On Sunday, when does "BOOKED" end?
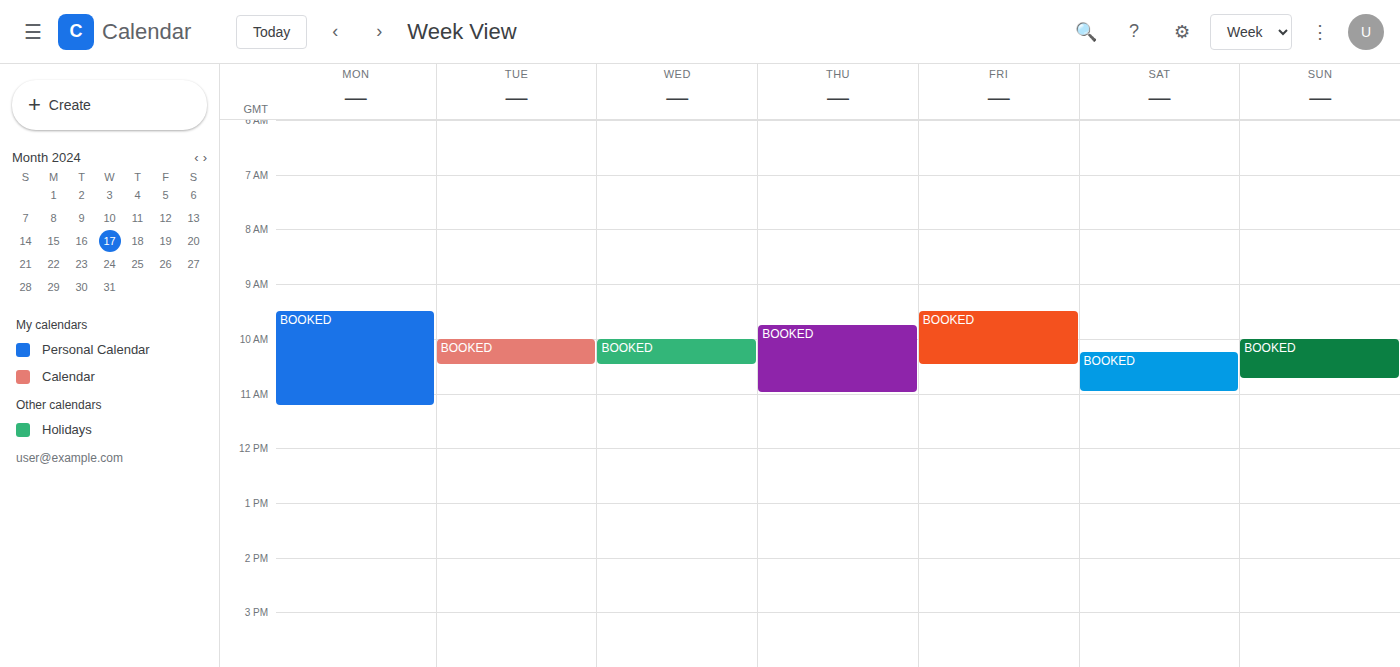
10:45 AM